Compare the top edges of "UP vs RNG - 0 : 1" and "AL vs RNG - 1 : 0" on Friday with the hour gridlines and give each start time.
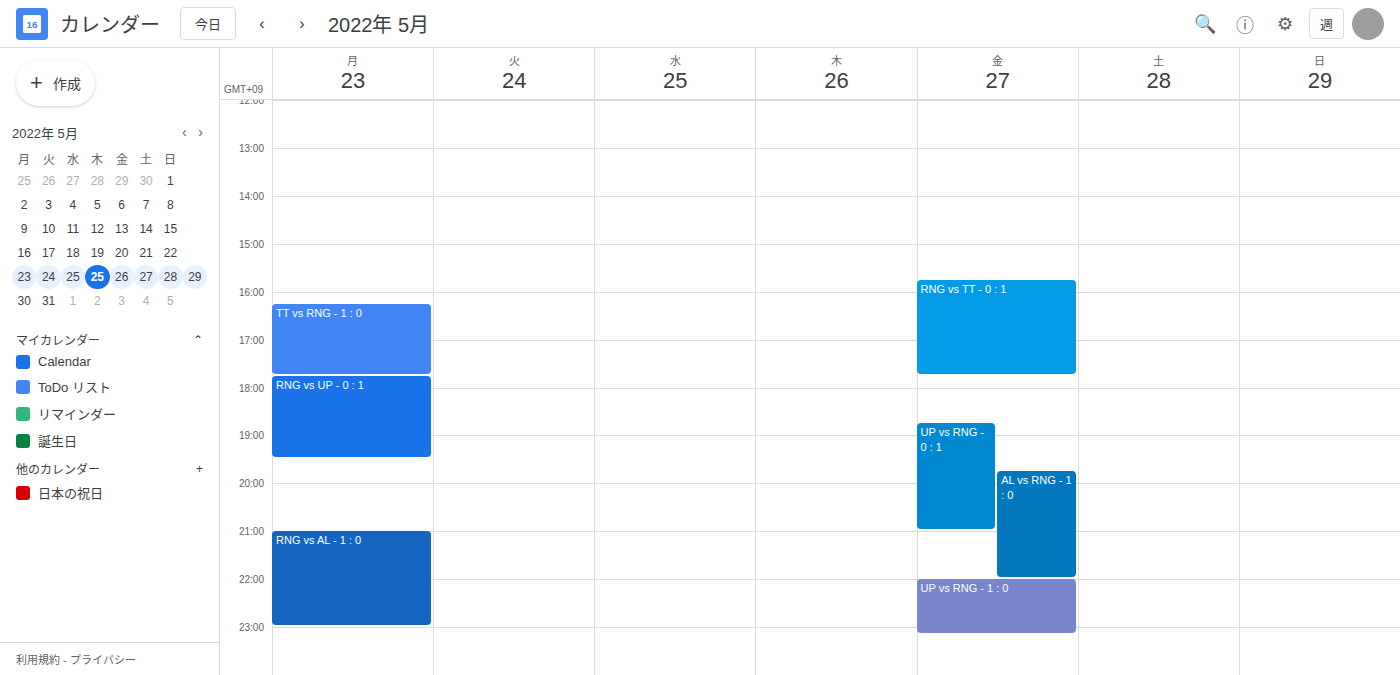
"UP vs RNG - 0 : 1": 6:45 PM, neither: three quarters of the way from the 6 PM line to the 7 PM line. "AL vs RNG - 1 : 0": 7:45 PM, neither: three quarters of the way from the 7 PM line to the 8 PM line.